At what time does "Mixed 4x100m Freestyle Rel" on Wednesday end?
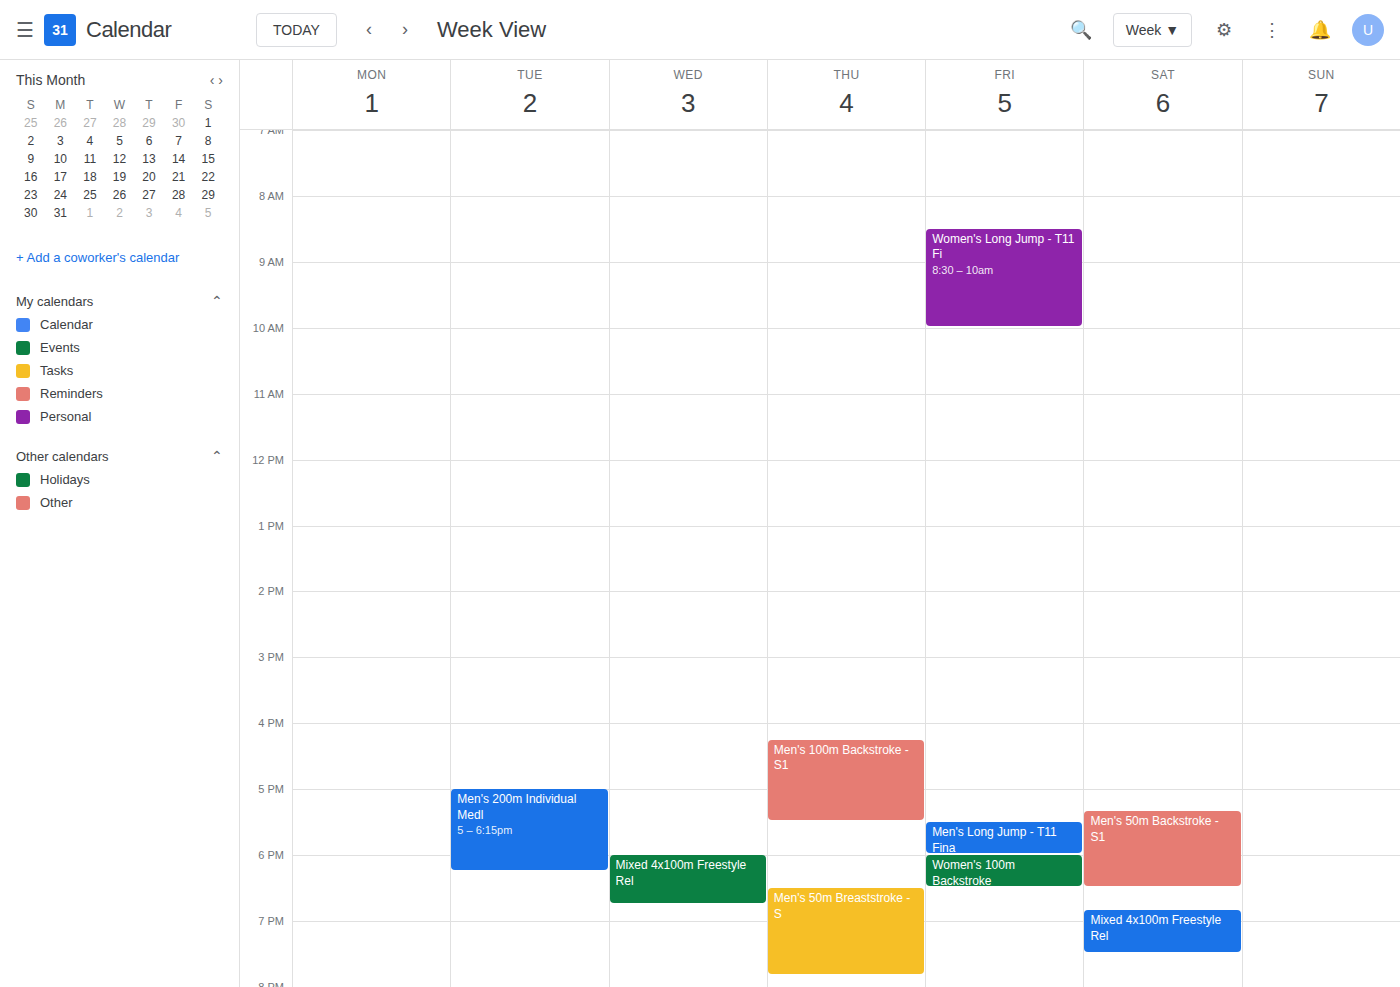
6:45 PM